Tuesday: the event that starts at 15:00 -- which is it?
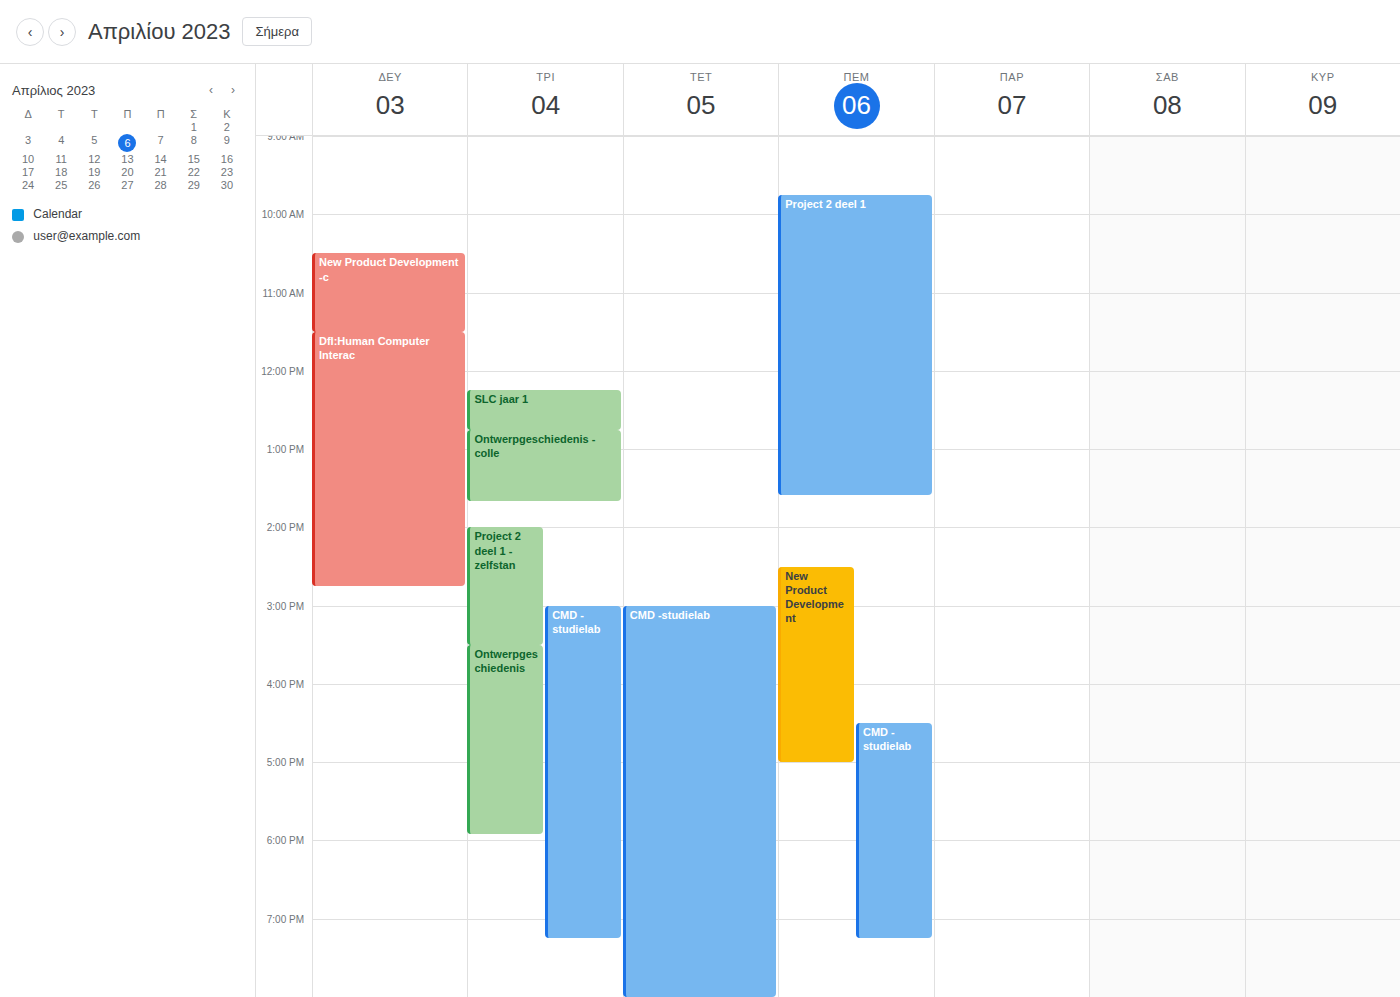
"CMD -studielab"